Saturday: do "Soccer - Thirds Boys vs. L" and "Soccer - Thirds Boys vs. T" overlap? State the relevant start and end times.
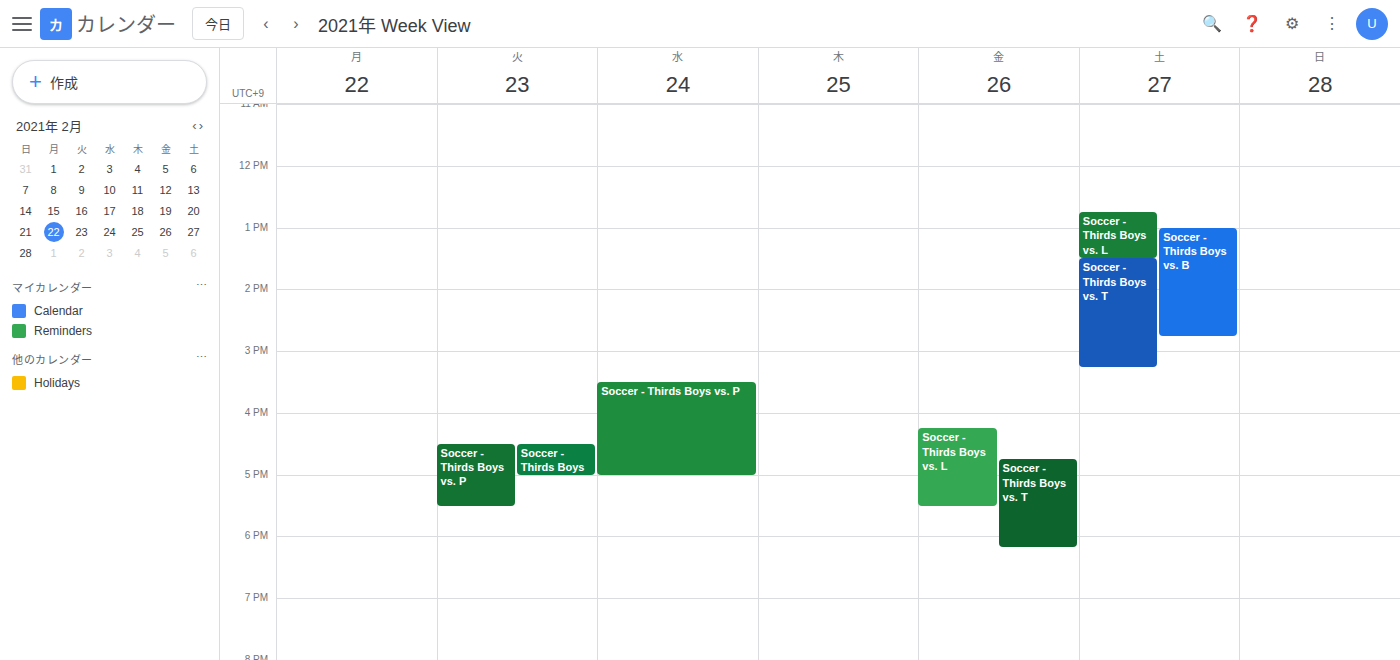
"Soccer - Thirds Boys vs. L" ends at 1:30 PM, exactly when "Soccer - Thirds Boys vs. T" starts -- they touch but do not overlap.